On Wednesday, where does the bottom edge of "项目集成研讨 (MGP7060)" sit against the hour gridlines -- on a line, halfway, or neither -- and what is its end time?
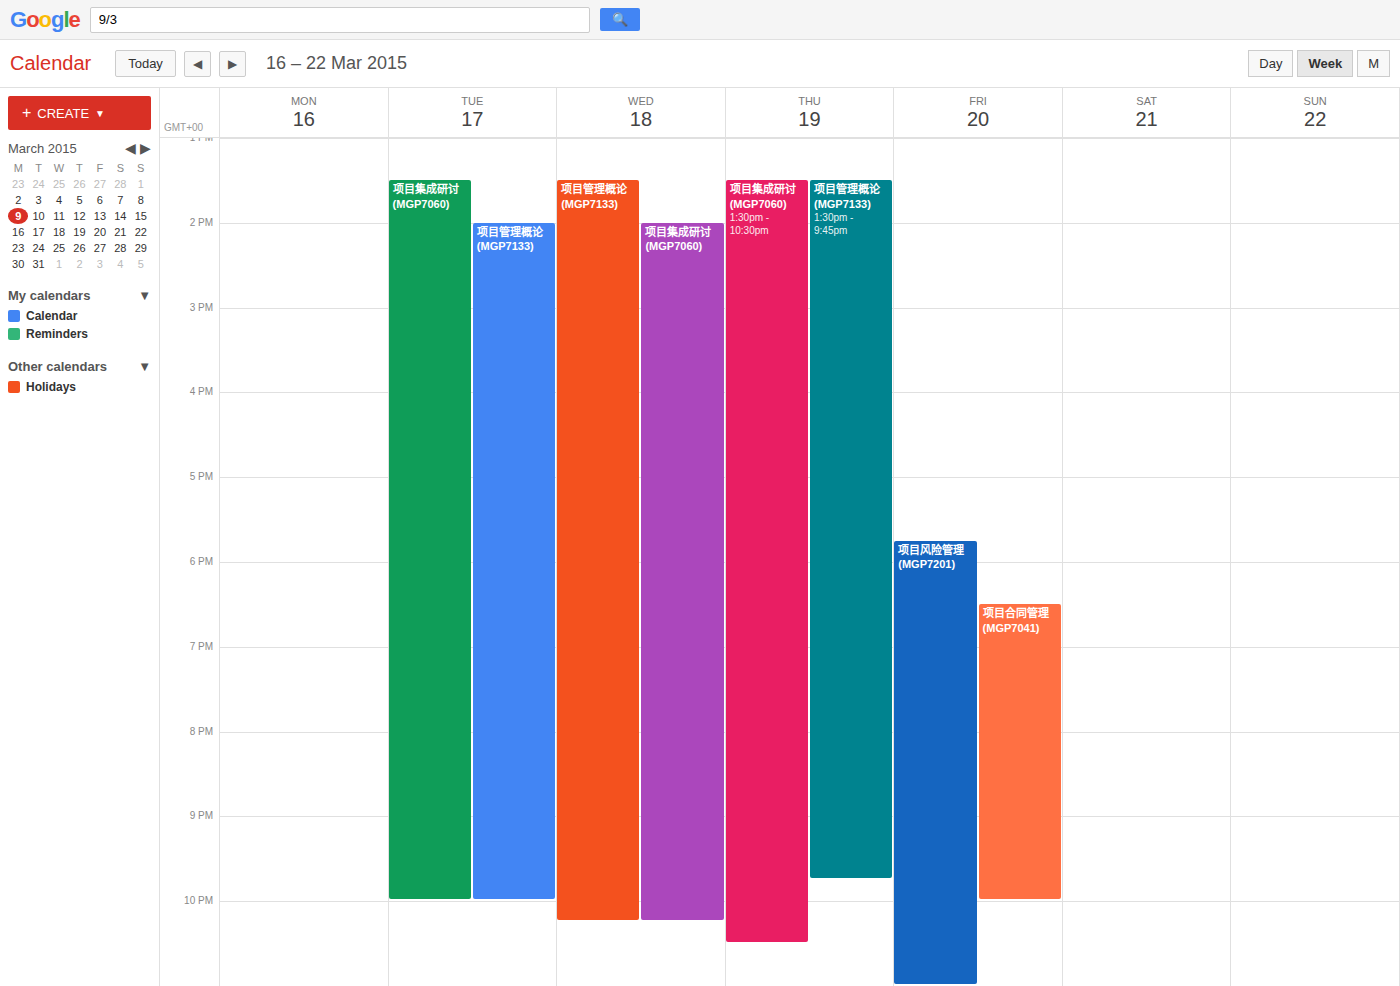
10:15 PM -- neither: a quarter of the way from the 10 PM line to the 11 PM line.